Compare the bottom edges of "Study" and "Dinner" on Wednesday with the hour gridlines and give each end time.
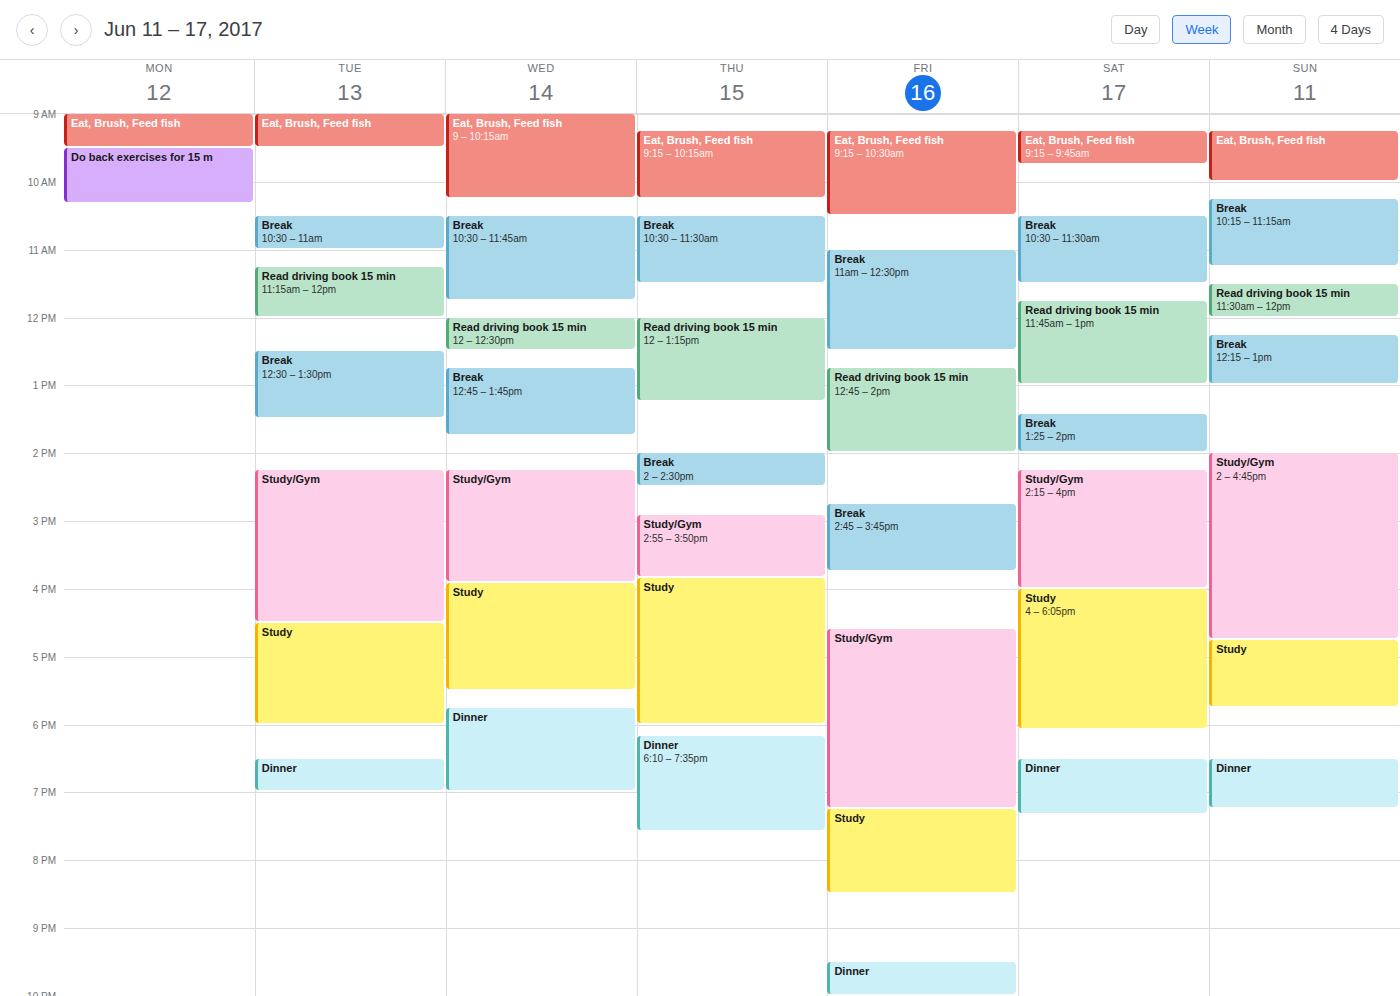
"Study": 5:30 PM, halfway between the 5 PM and 6 PM lines. "Dinner": 7:00 PM, exactly on the 7 PM line.